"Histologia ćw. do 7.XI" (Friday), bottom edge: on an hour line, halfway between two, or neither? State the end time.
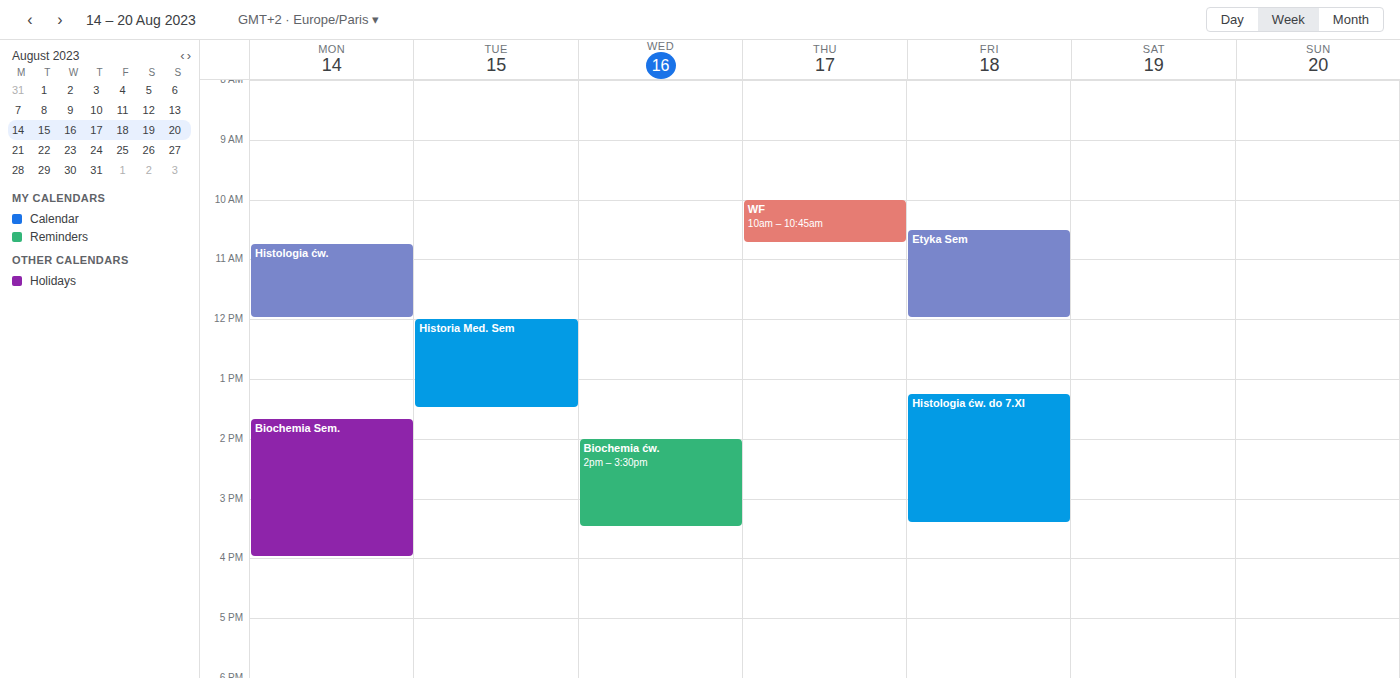
15:25 -- neither: 25 minutes below the 15:00 line and 35 minutes above the 16:00 line.